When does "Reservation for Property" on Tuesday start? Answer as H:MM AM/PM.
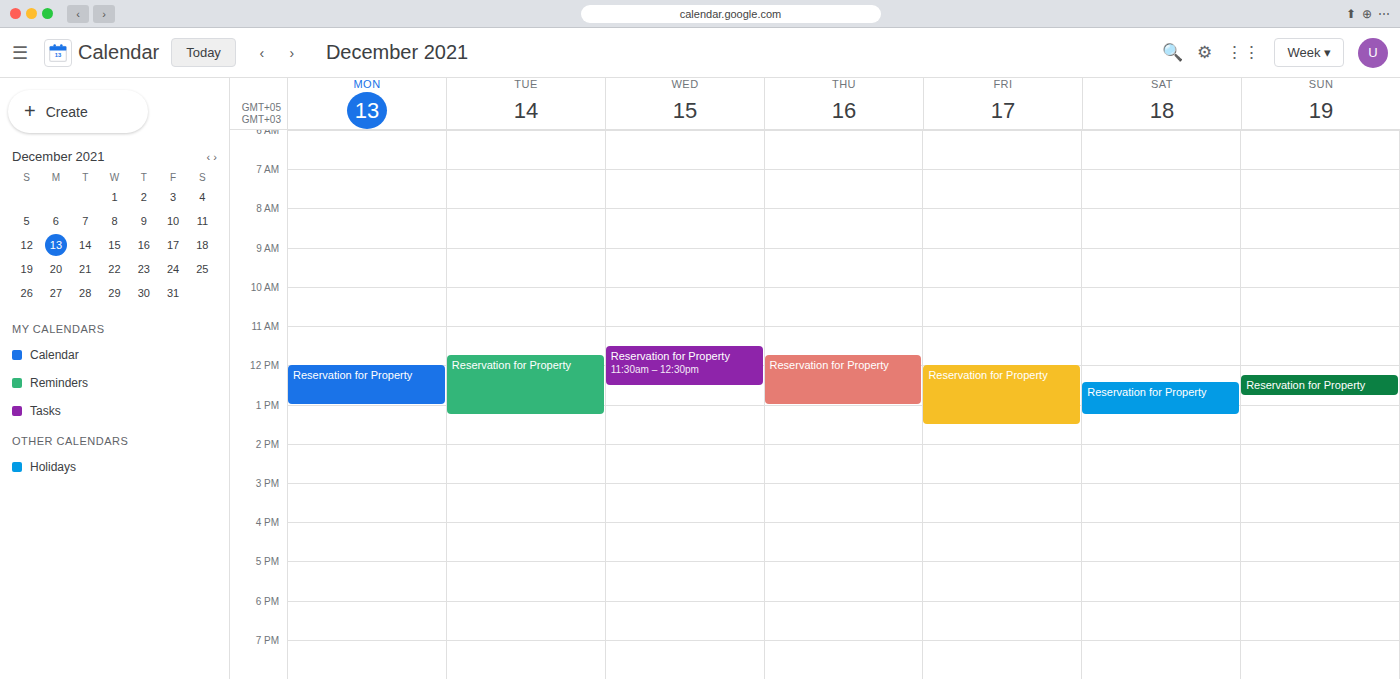
11:45 AM